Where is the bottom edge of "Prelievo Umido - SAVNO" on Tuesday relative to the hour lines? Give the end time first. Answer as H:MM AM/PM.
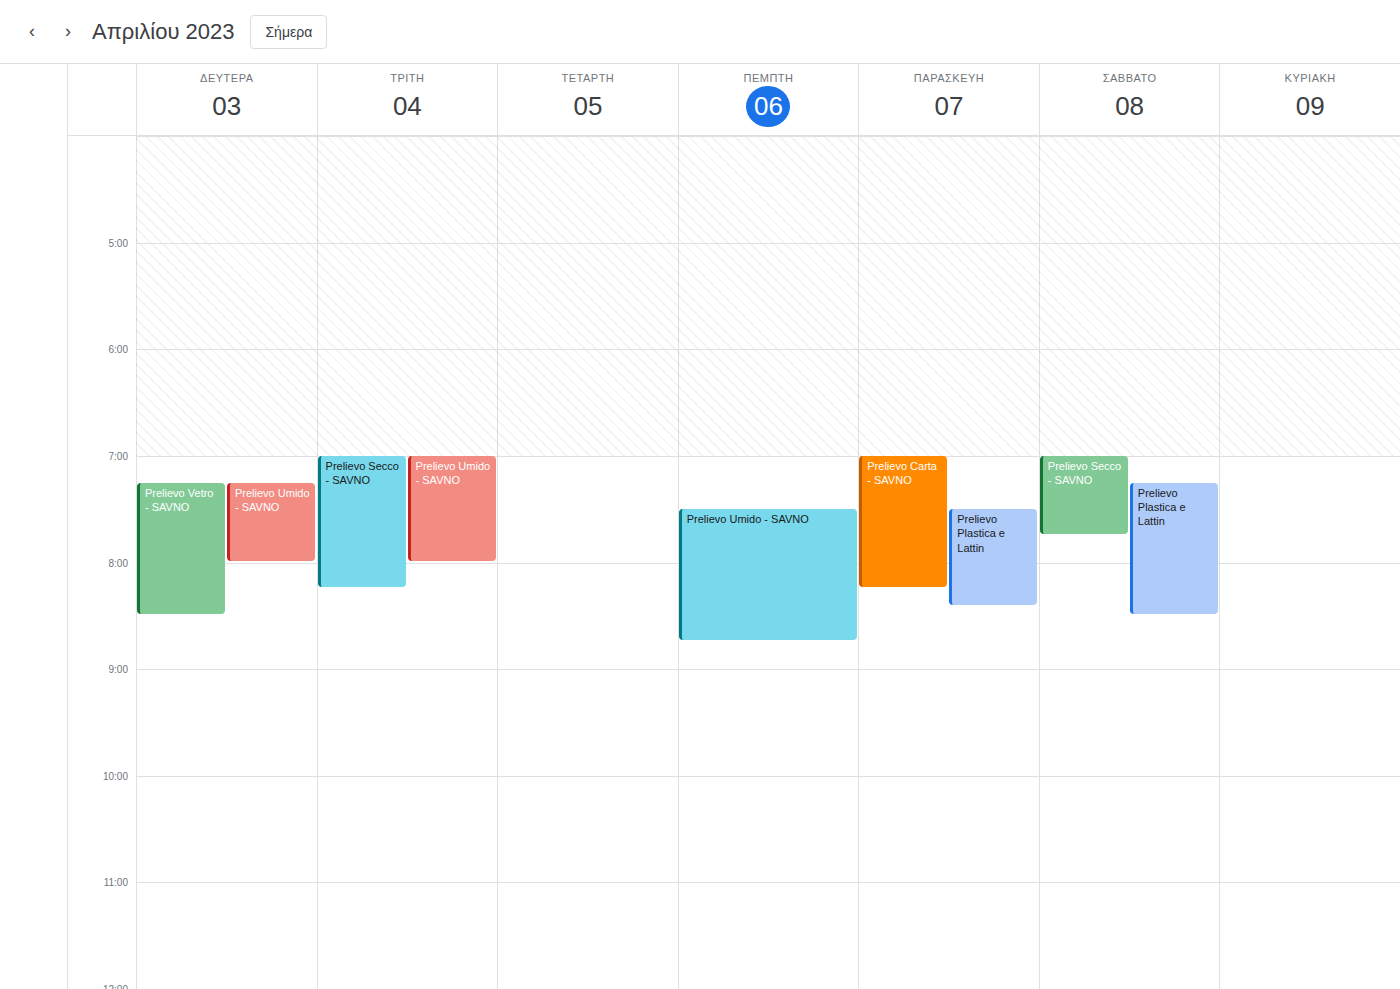
8:00 AM -- exactly on the 8 AM line.